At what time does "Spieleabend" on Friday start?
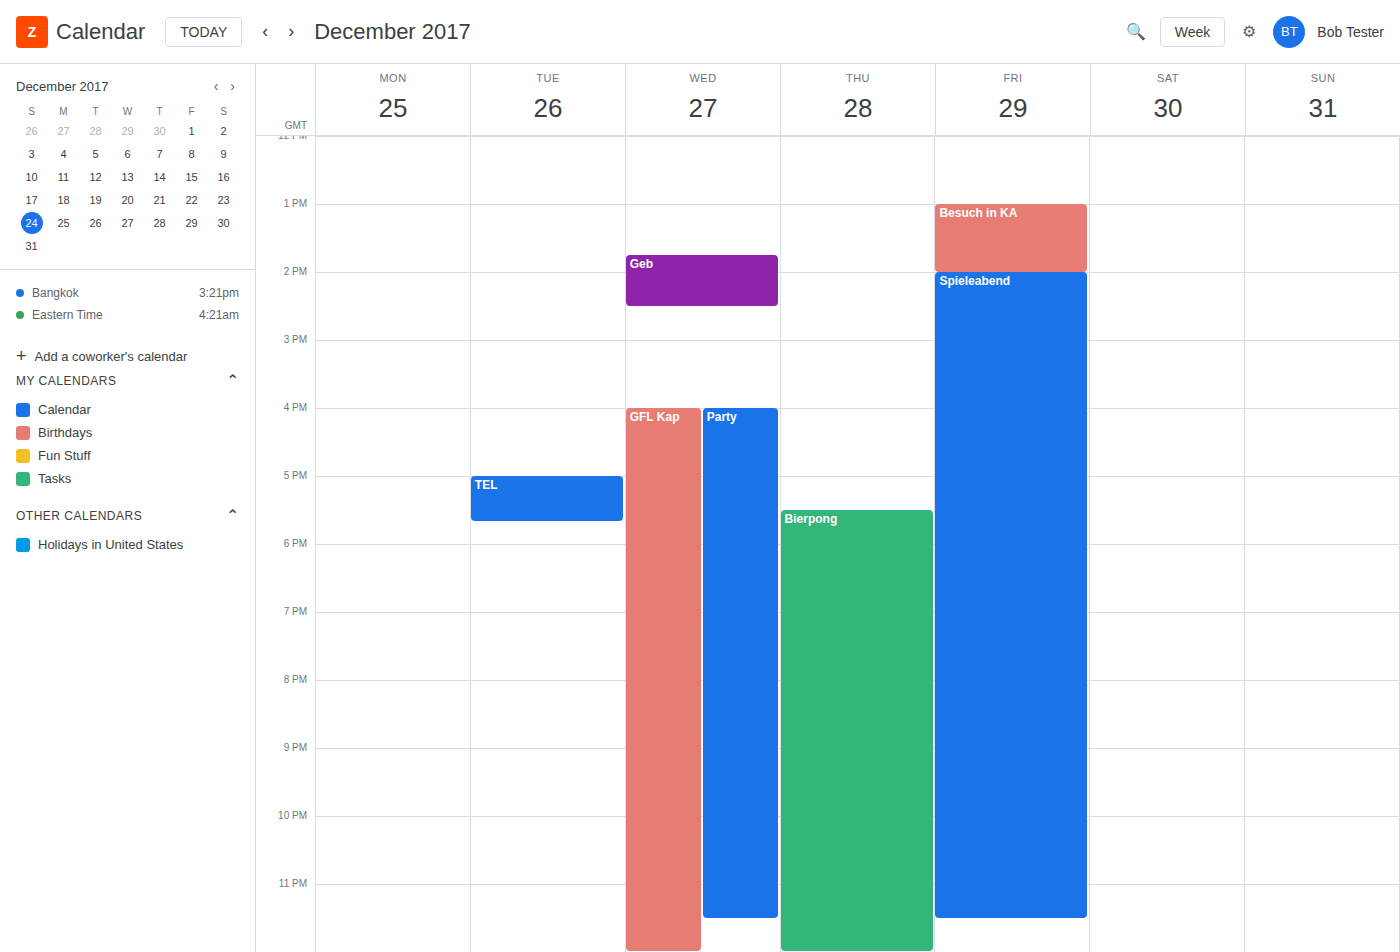
14:00